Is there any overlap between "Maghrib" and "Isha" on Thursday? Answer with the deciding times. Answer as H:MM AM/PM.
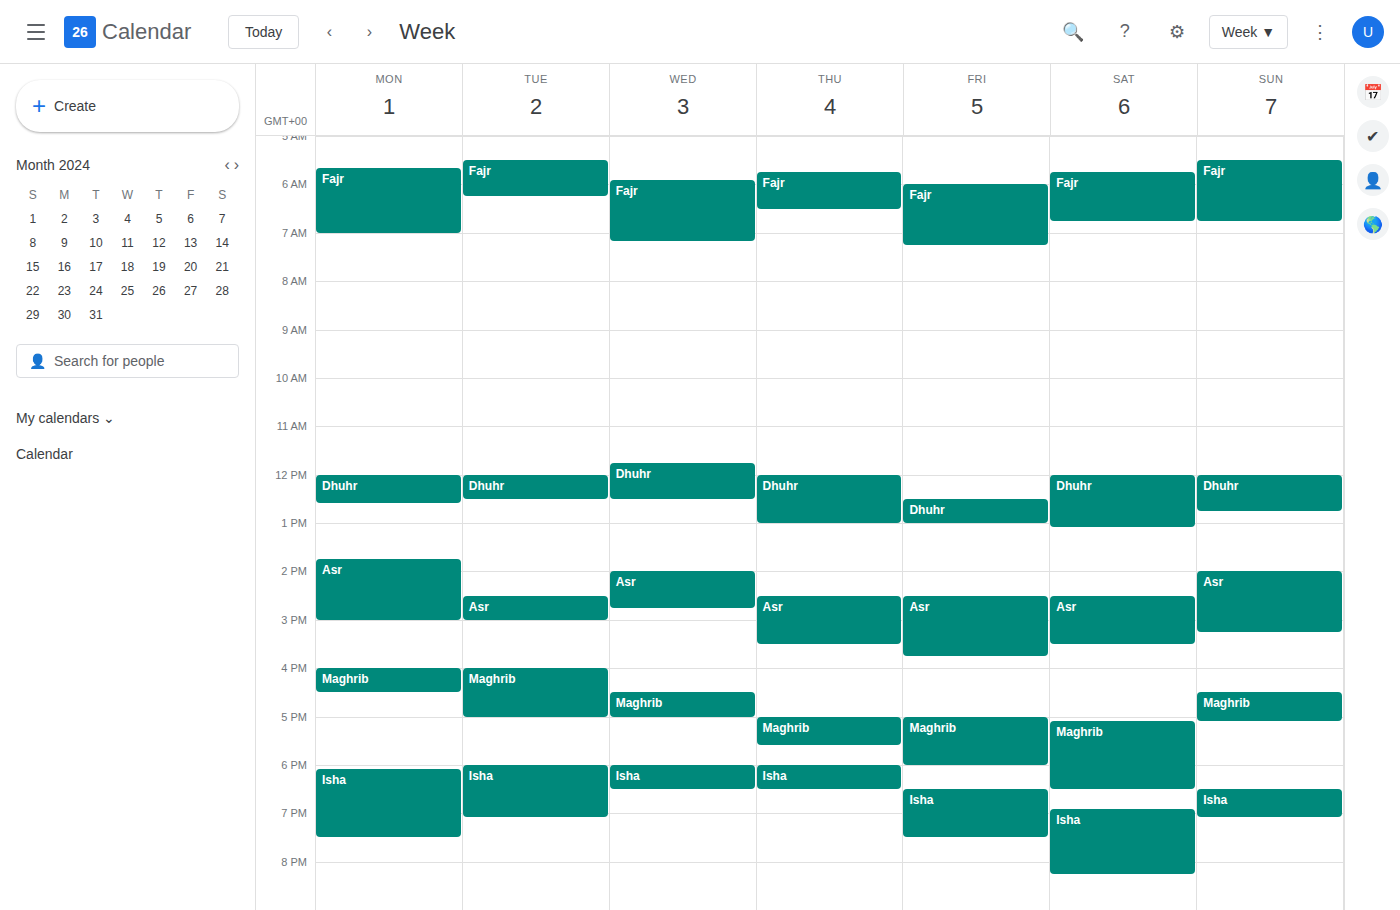
"Maghrib" ends at 5:35 PM and "Isha" starts at 6:00 PM -- no overlap.